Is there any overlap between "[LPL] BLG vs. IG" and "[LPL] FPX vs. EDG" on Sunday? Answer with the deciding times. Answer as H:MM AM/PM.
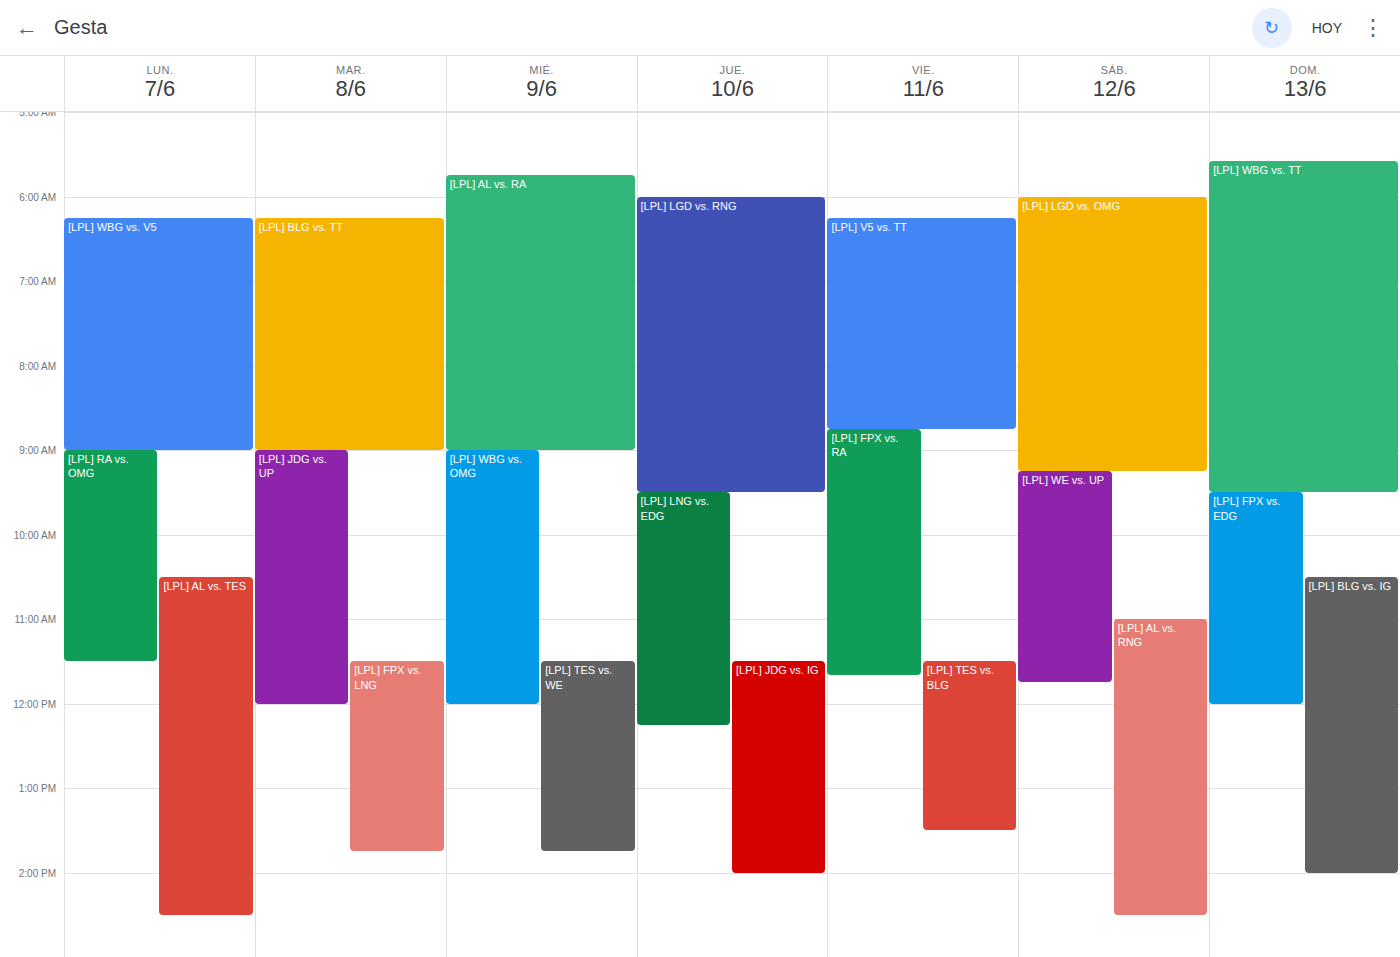
"[LPL] BLG vs. IG" starts at 10:30 AM, before "[LPL] FPX vs. EDG" ends at 12:00 PM -- they overlap.